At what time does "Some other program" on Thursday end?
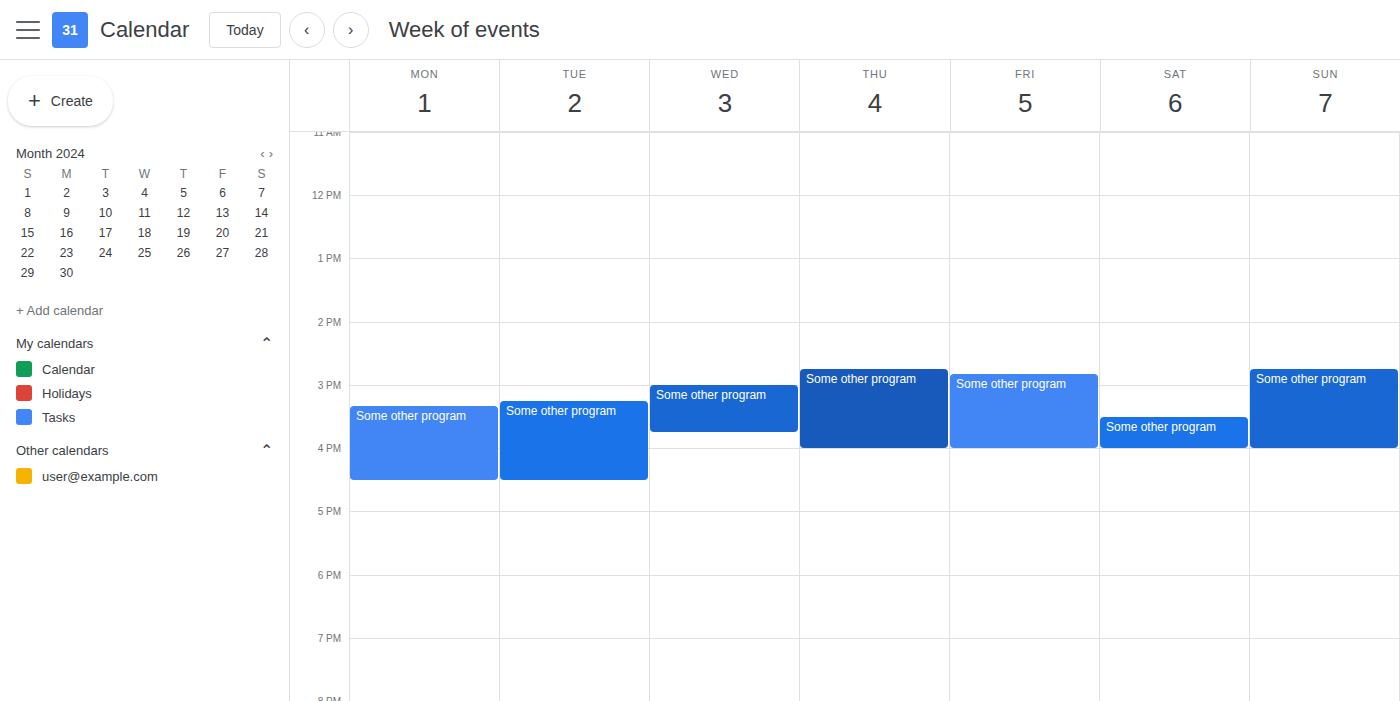
4:00 PM